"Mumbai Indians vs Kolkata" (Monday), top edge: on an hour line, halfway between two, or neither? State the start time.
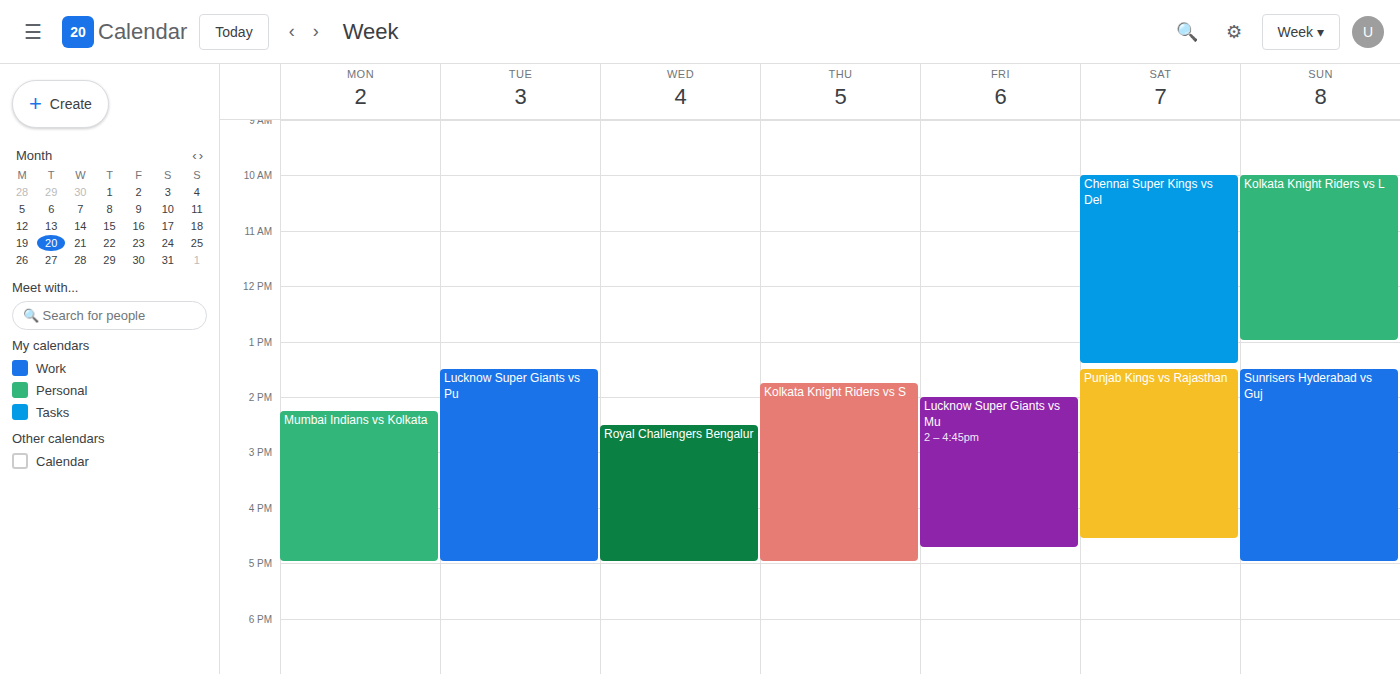
2:15 PM -- neither: a quarter of the way from the 2 PM line to the 3 PM line.